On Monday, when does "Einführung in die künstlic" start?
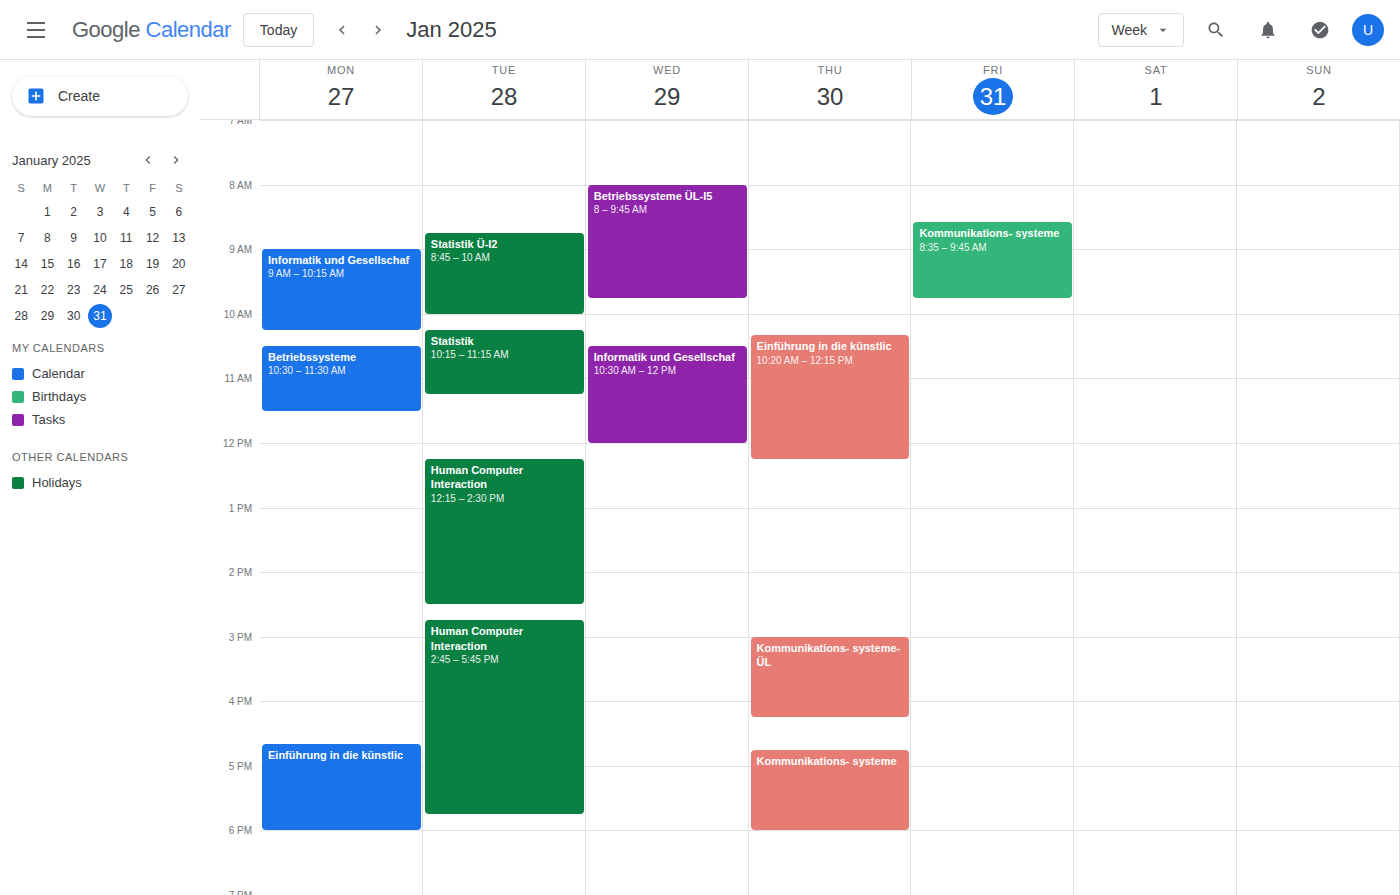
4:40 PM